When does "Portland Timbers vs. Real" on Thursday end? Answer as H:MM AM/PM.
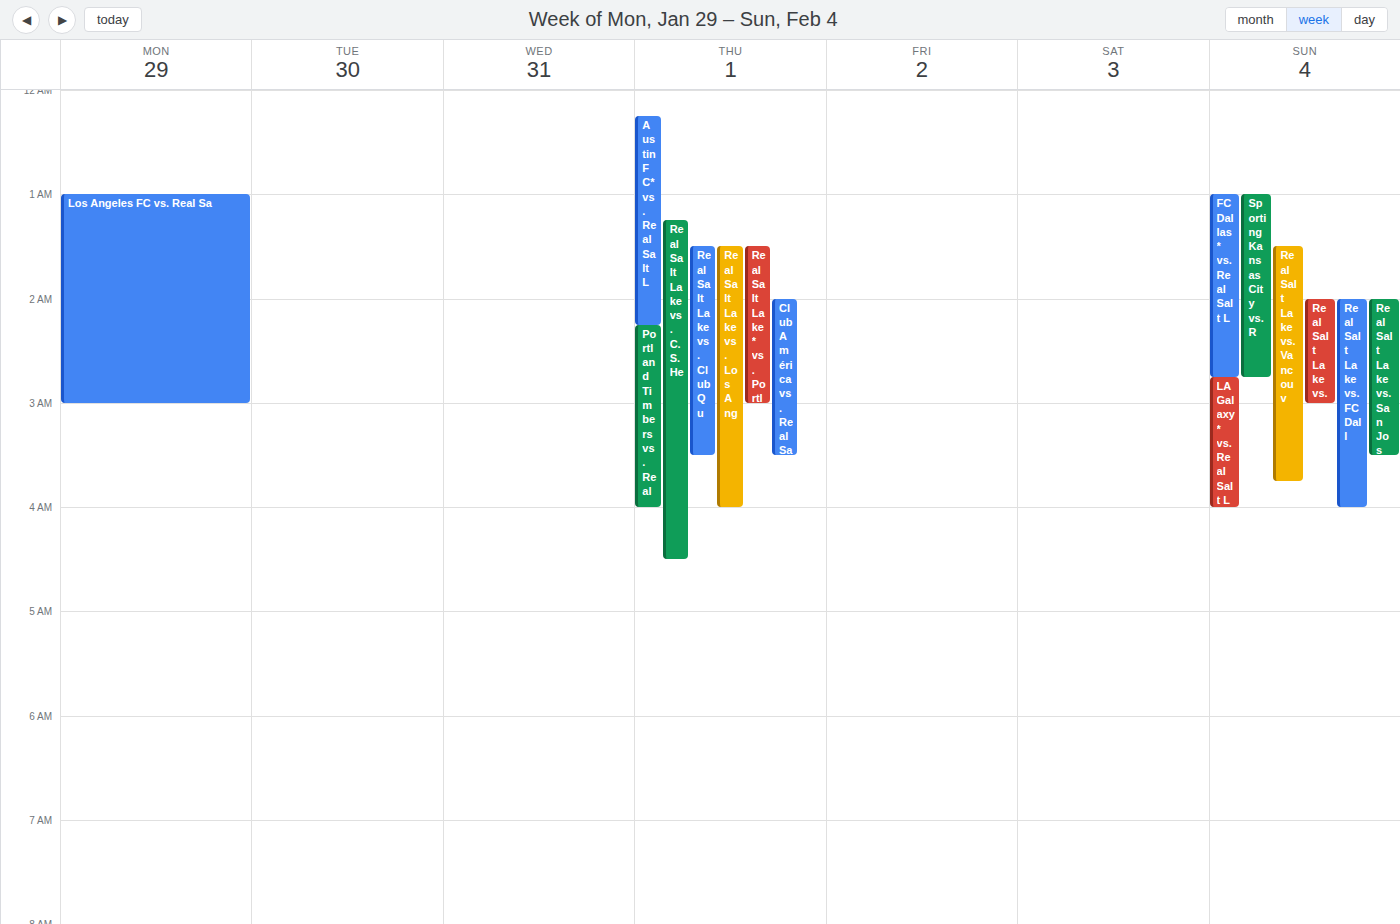
4:00 AM